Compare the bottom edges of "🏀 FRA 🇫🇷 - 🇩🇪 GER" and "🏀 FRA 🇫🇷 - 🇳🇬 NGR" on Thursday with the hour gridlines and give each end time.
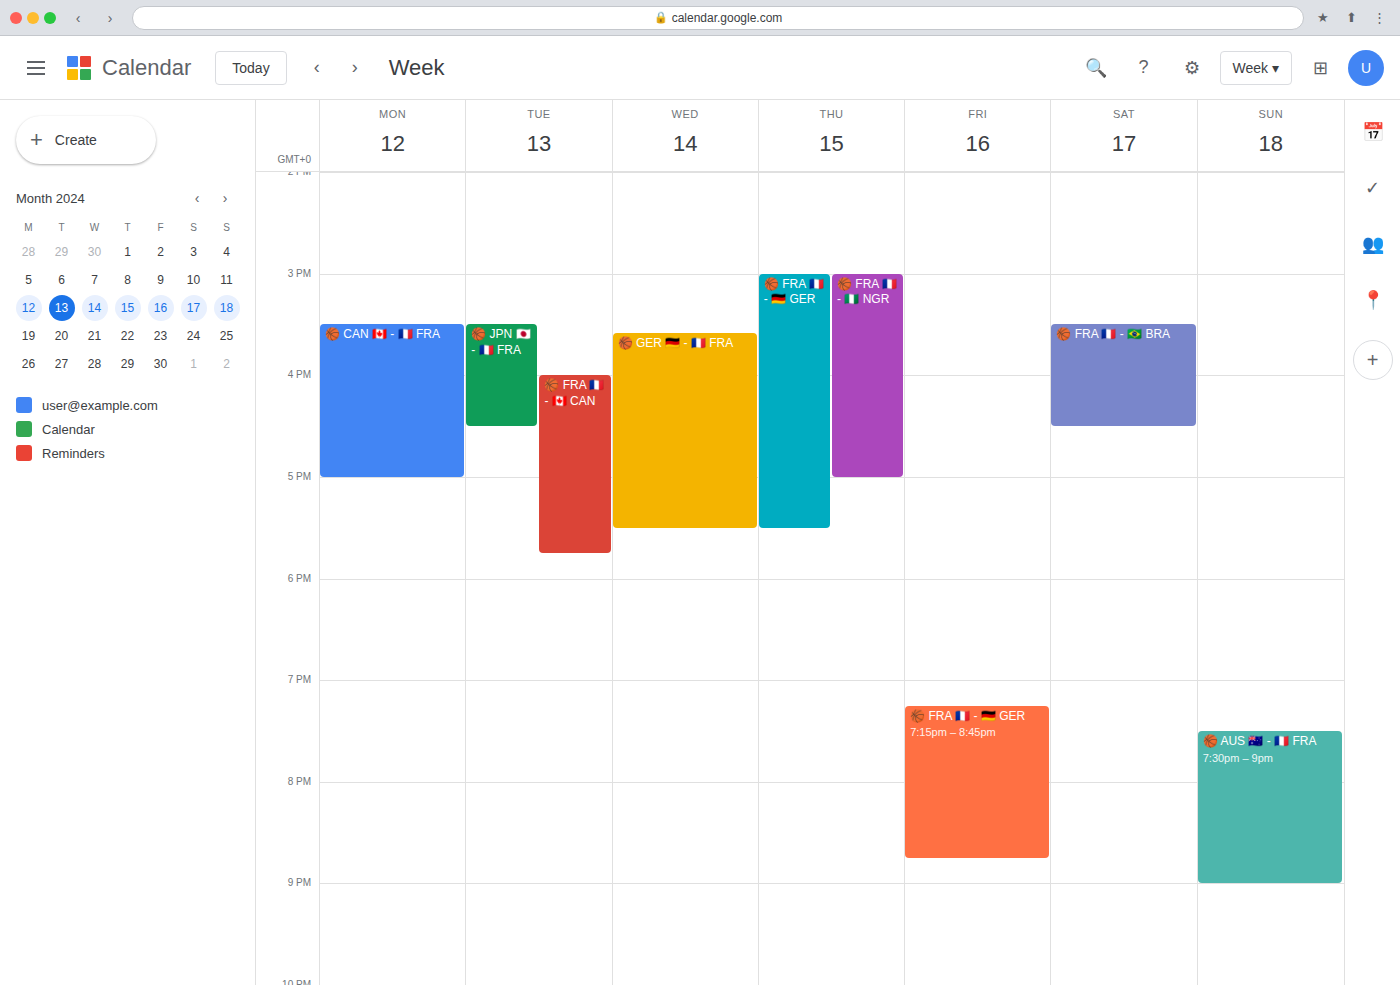
"🏀 FRA 🇫🇷 - 🇩🇪 GER": 17:30, halfway between the 17:00 and 18:00 lines. "🏀 FRA 🇫🇷 - 🇳🇬 NGR": 17:00, exactly on the 17:00 line.